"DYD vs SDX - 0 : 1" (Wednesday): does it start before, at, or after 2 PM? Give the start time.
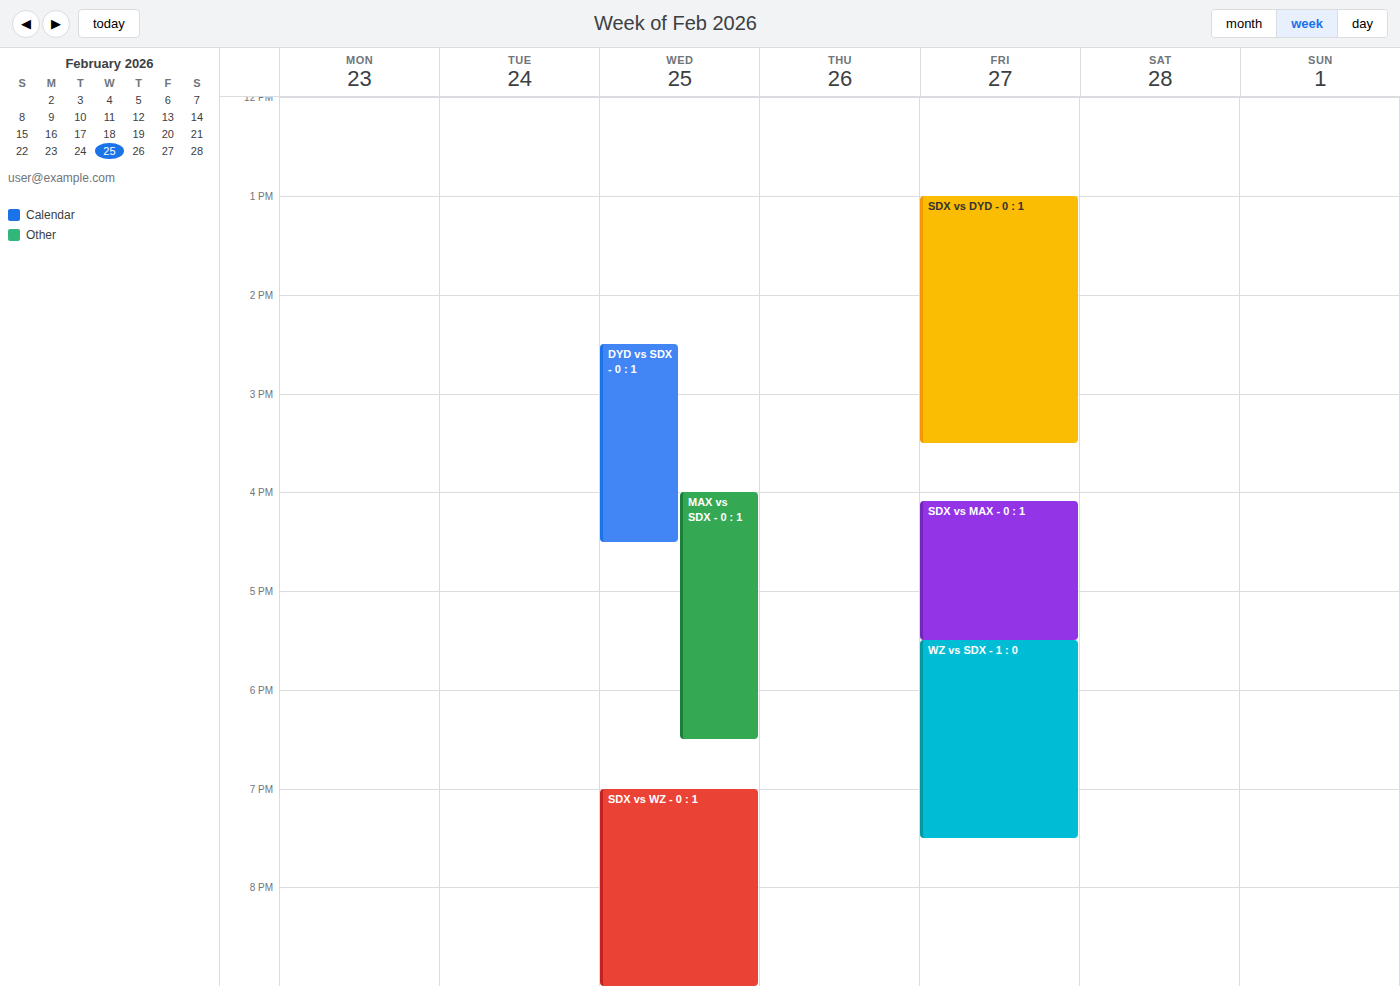
2:30 PM -- after 2 PM, 30 minutes below the 2 PM line.